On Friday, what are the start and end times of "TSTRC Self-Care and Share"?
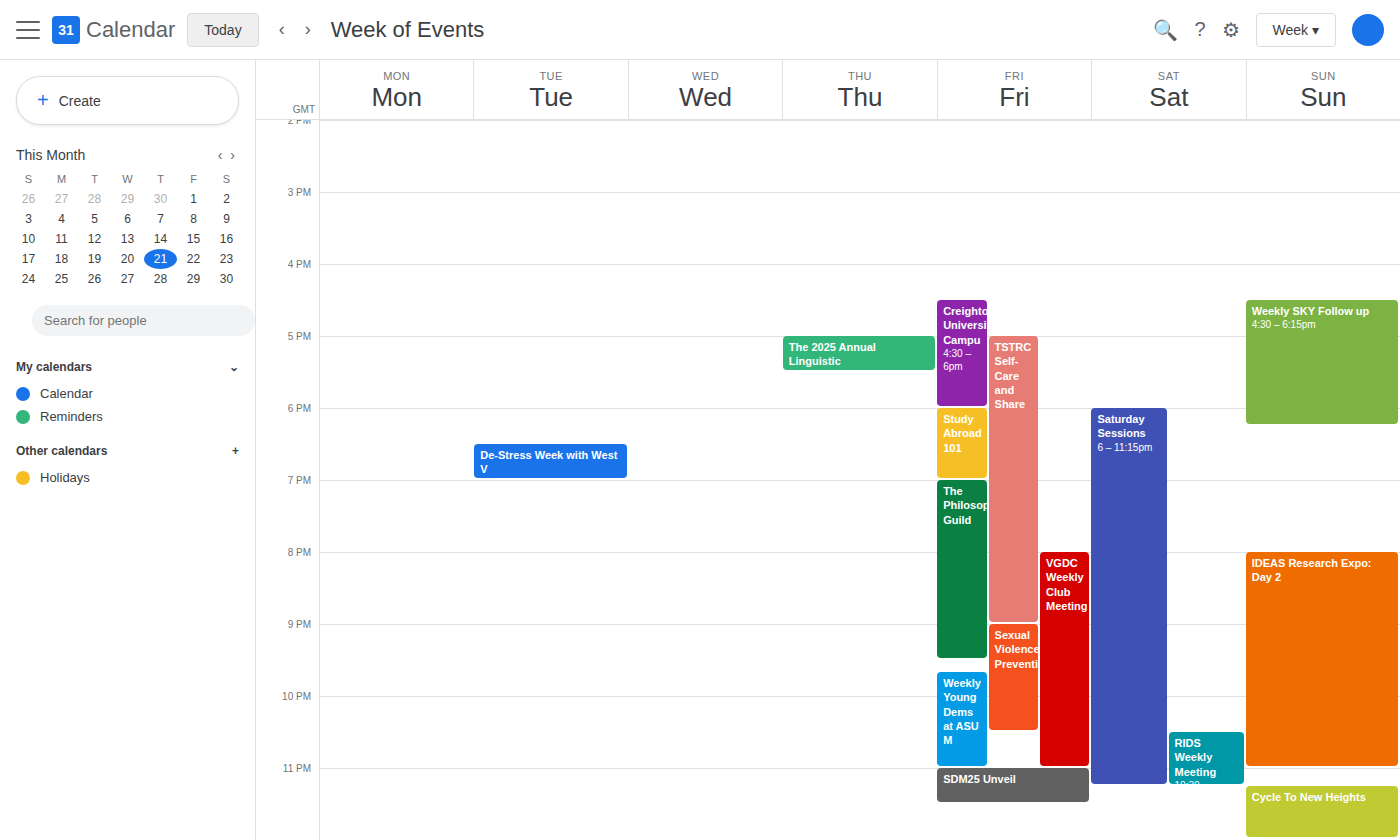
5:00 PM to 9:00 PM